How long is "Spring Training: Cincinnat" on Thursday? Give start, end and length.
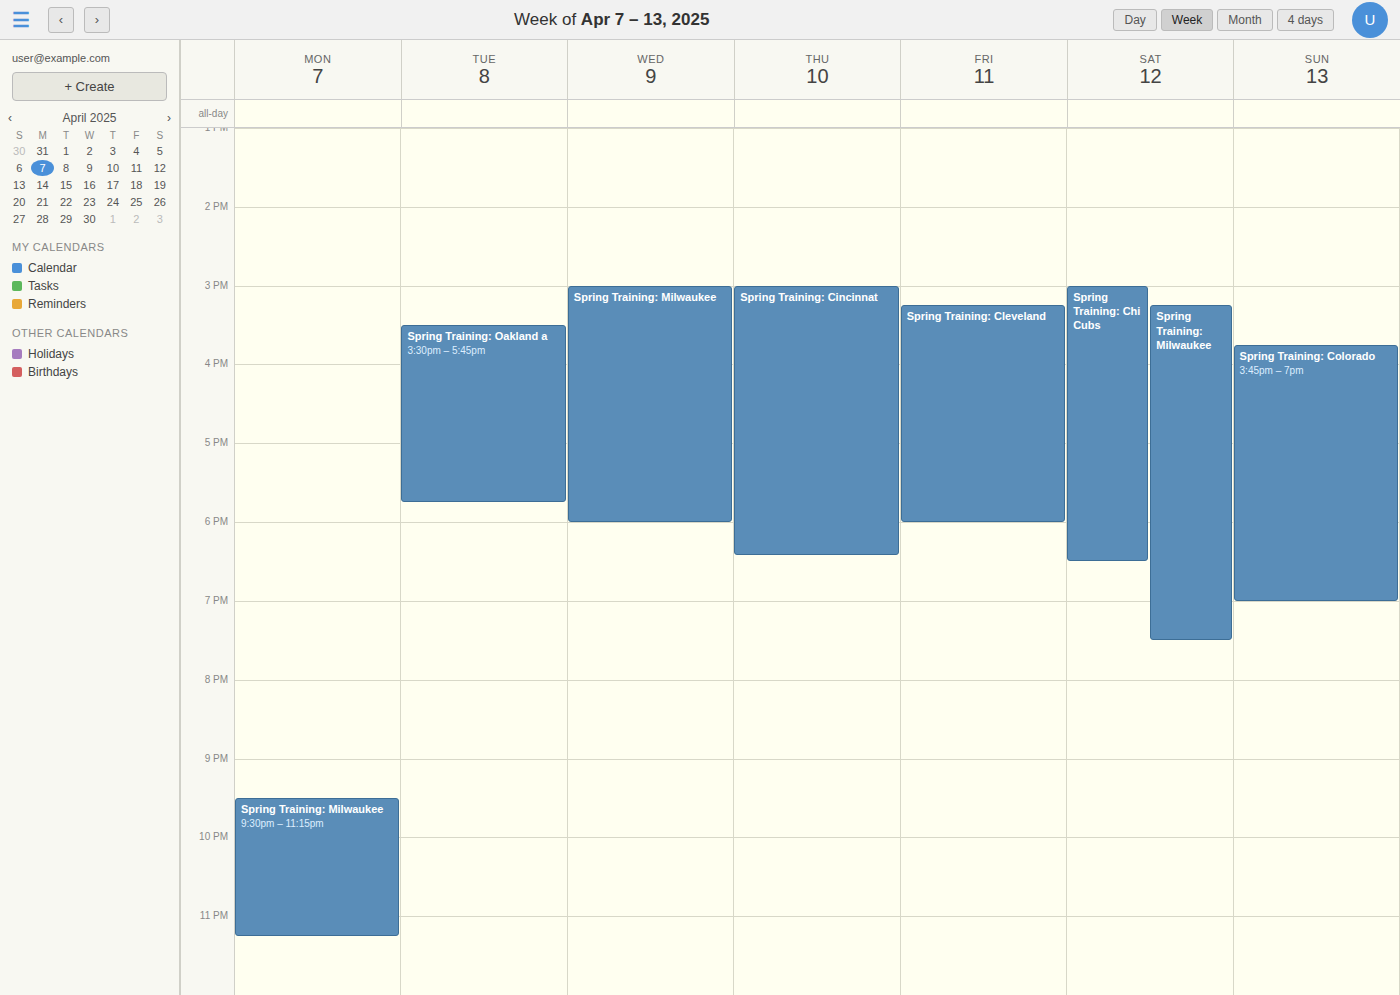
3:00 PM to 6:25 PM, 3 hours 25 minutes